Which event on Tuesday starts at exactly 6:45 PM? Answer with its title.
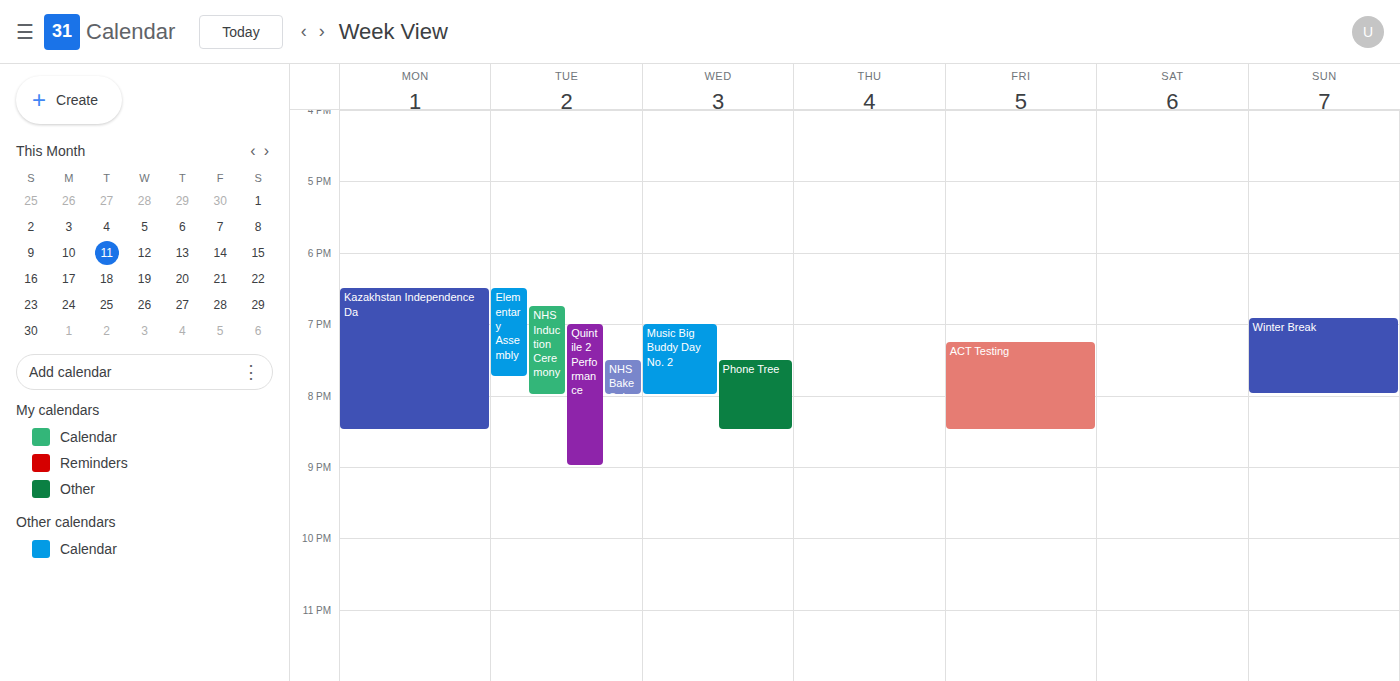
"NHS Induction Ceremony"